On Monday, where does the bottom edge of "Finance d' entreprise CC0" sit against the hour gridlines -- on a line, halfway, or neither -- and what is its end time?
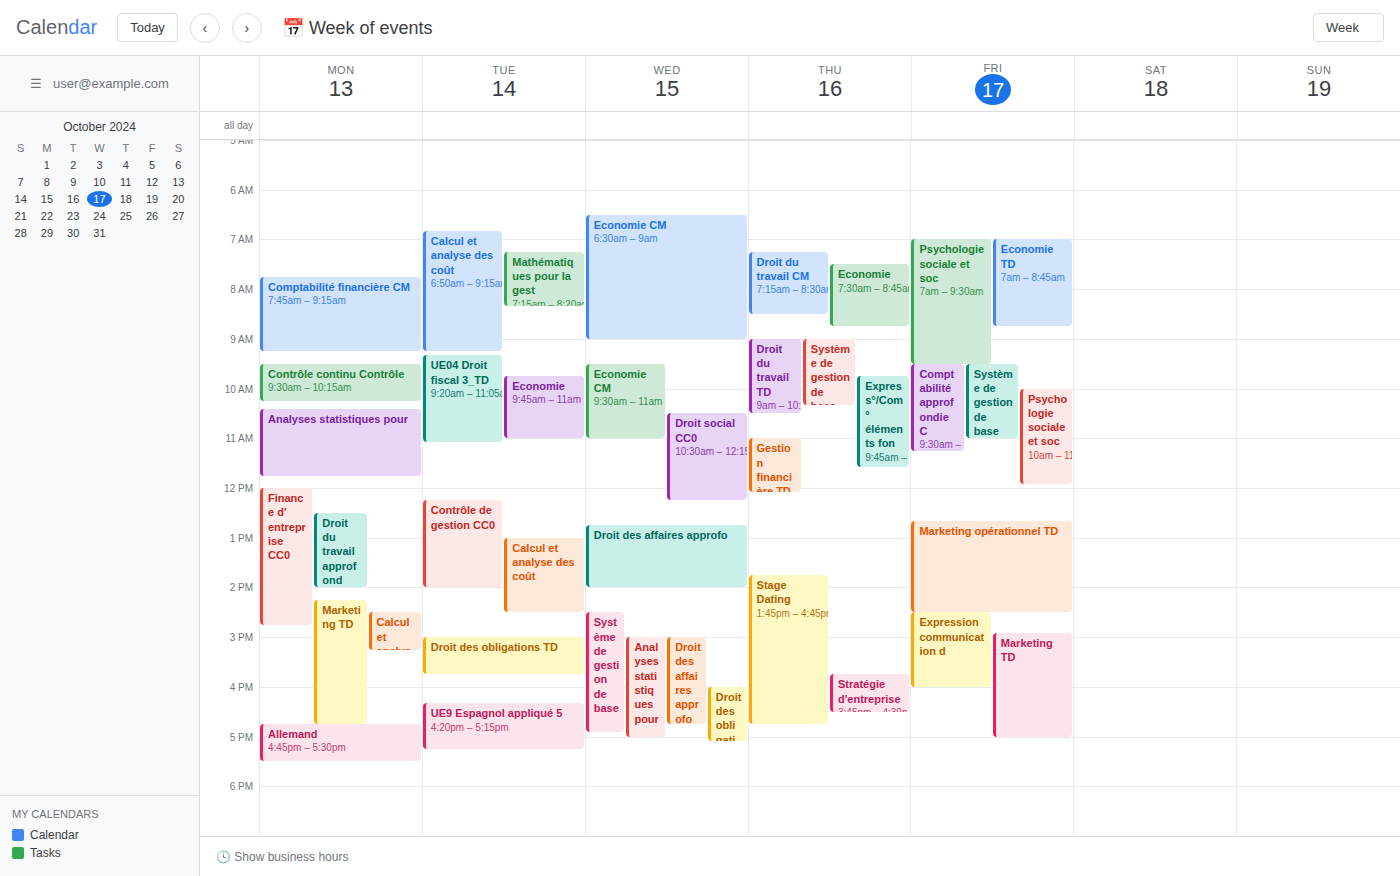
2:45 PM -- neither: three quarters of the way from the 2 PM line to the 3 PM line.